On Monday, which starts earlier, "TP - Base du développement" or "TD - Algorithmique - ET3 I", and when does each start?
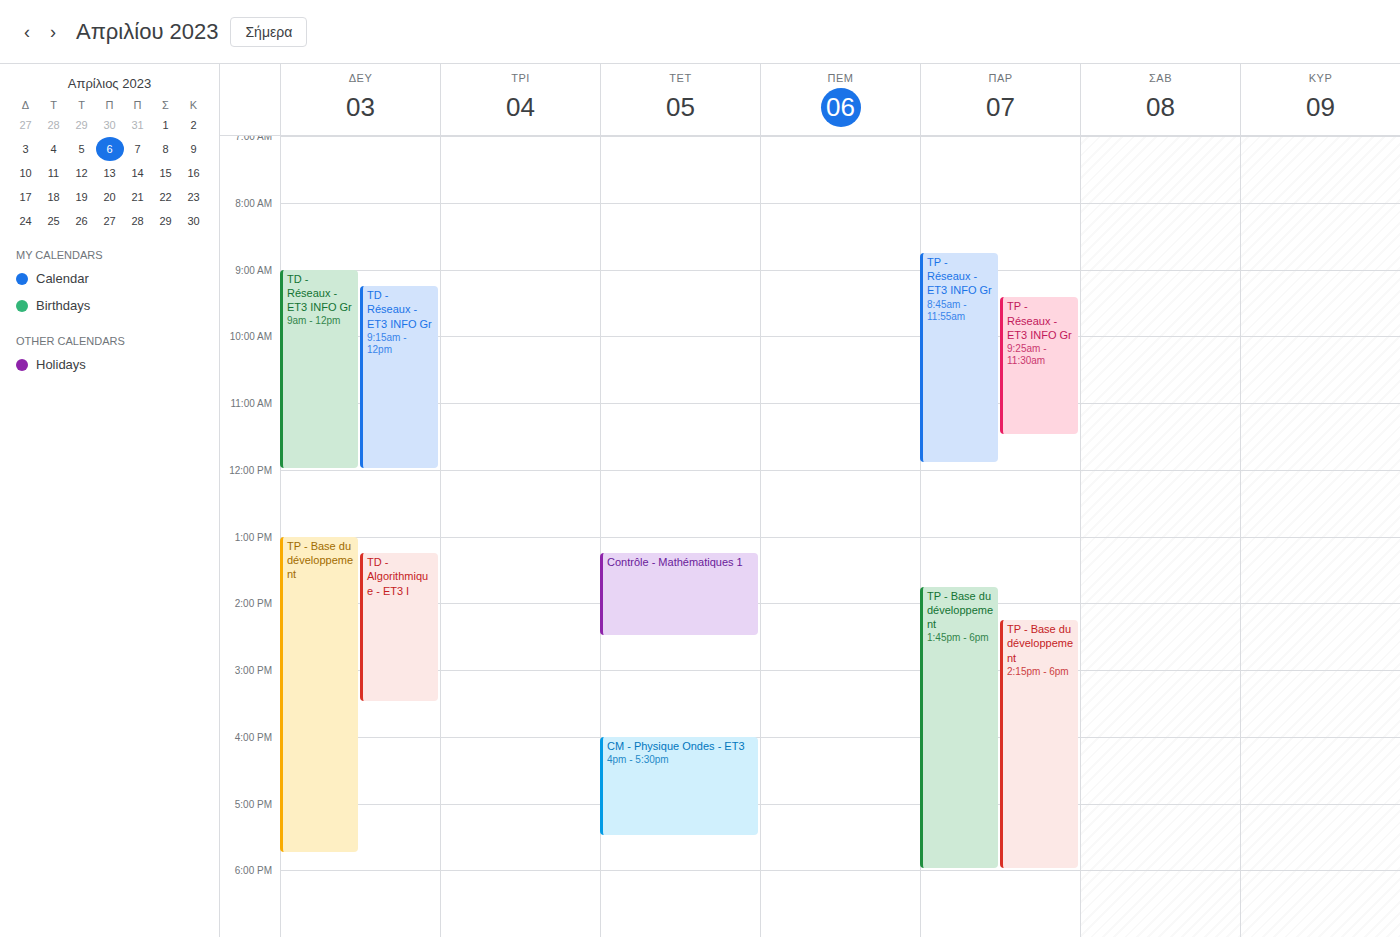
"TP - Base du développement" 1:00 PM; "TD - Algorithmique - ET3 I" 1:15 PM.